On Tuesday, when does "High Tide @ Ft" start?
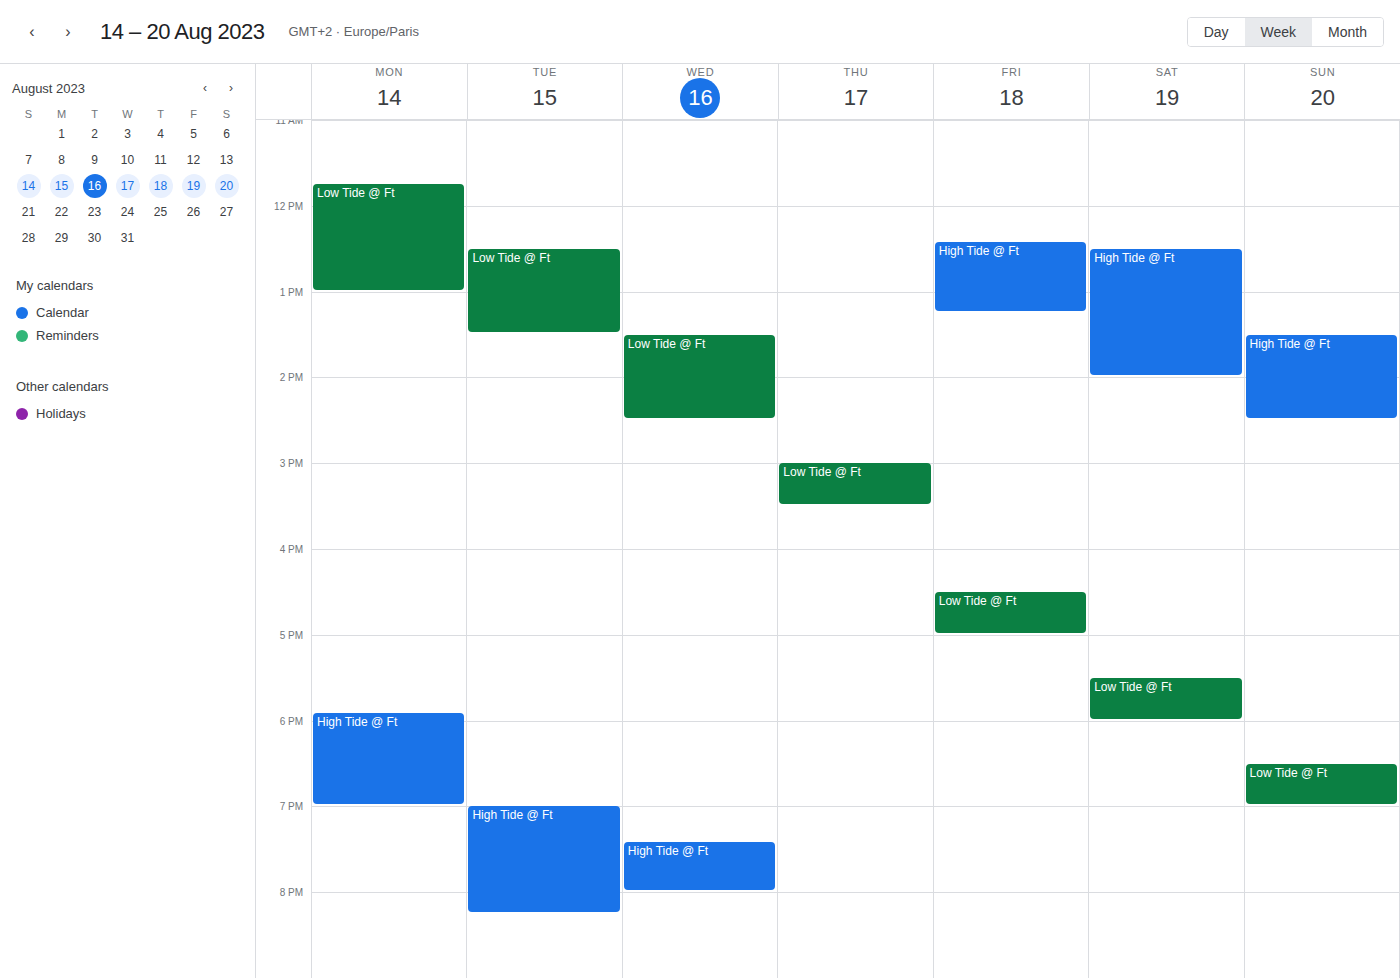
7:00 PM